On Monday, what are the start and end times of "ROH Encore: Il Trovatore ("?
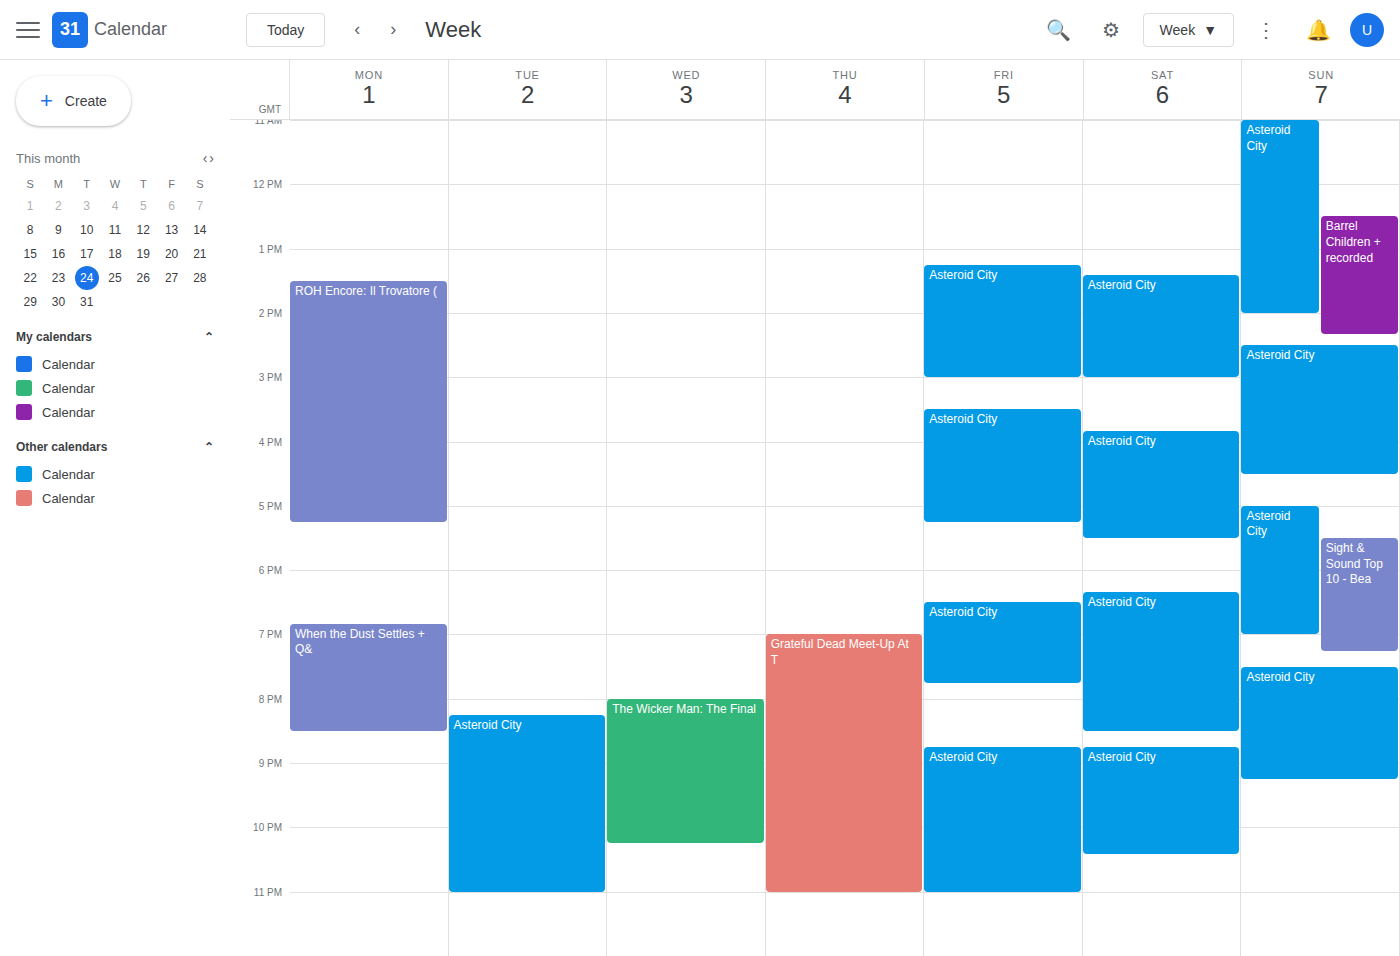
1:30 PM to 5:15 PM